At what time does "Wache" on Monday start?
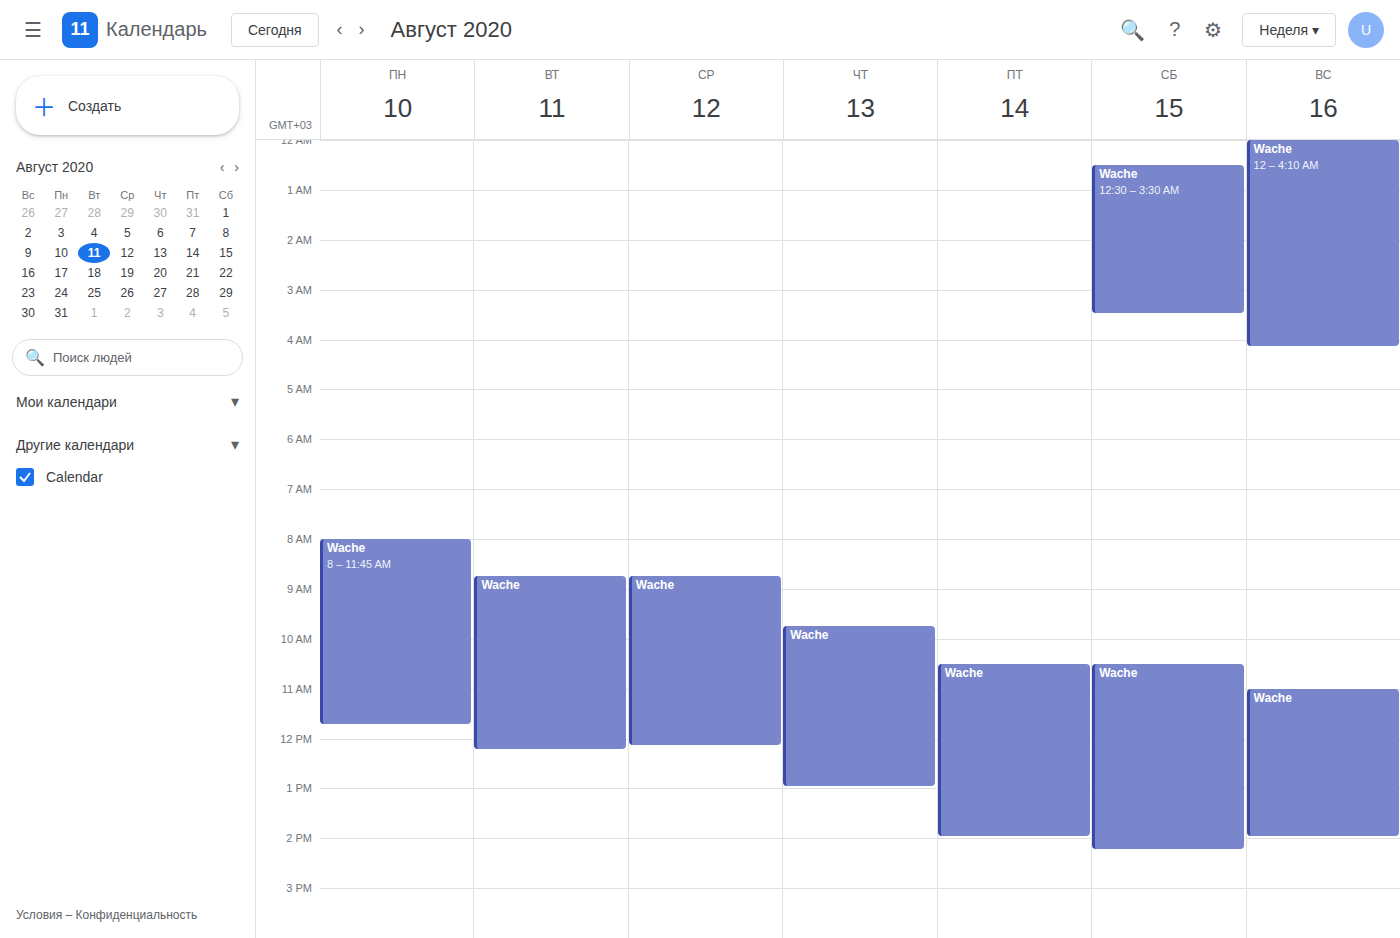
8:00 AM